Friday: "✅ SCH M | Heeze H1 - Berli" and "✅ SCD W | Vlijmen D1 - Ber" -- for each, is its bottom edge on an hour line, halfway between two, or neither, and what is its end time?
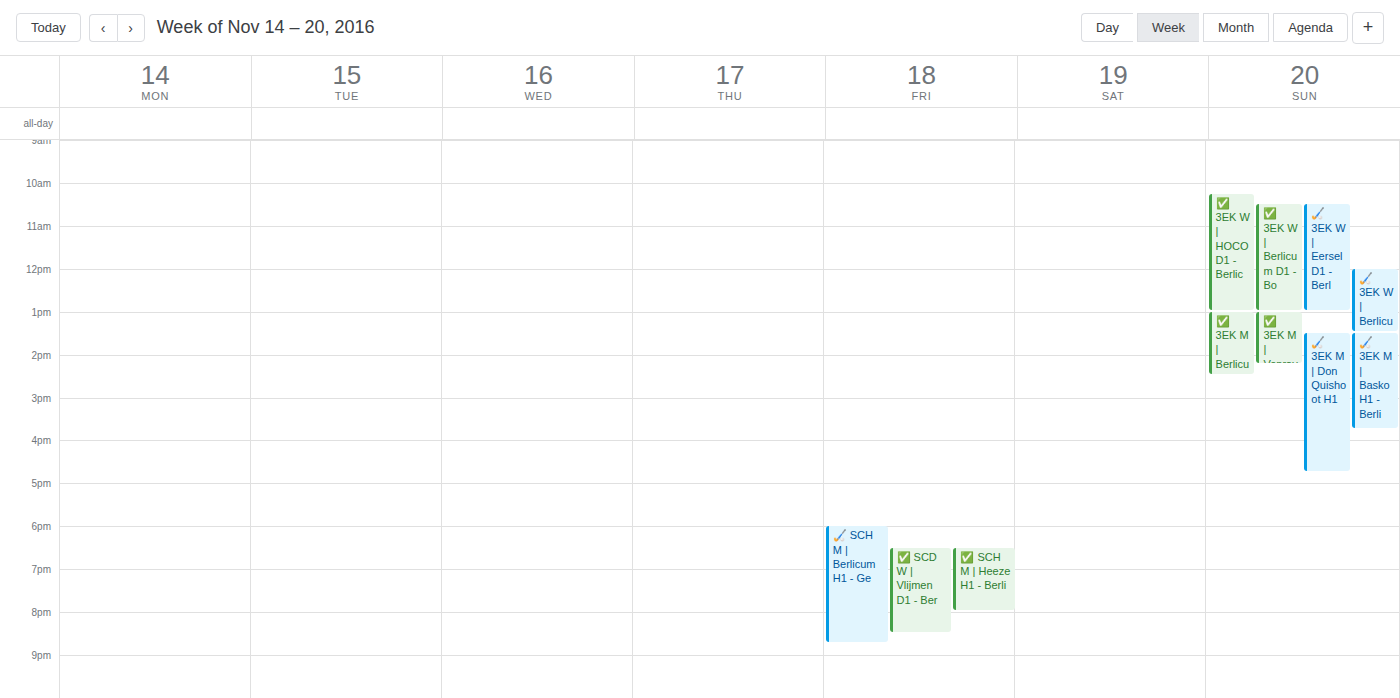
"✅ SCH M | Heeze H1 - Berli": 8:00 PM, exactly on the 8 PM line. "✅ SCD W | Vlijmen D1 - Ber": 8:30 PM, halfway between the 8 PM and 9 PM lines.